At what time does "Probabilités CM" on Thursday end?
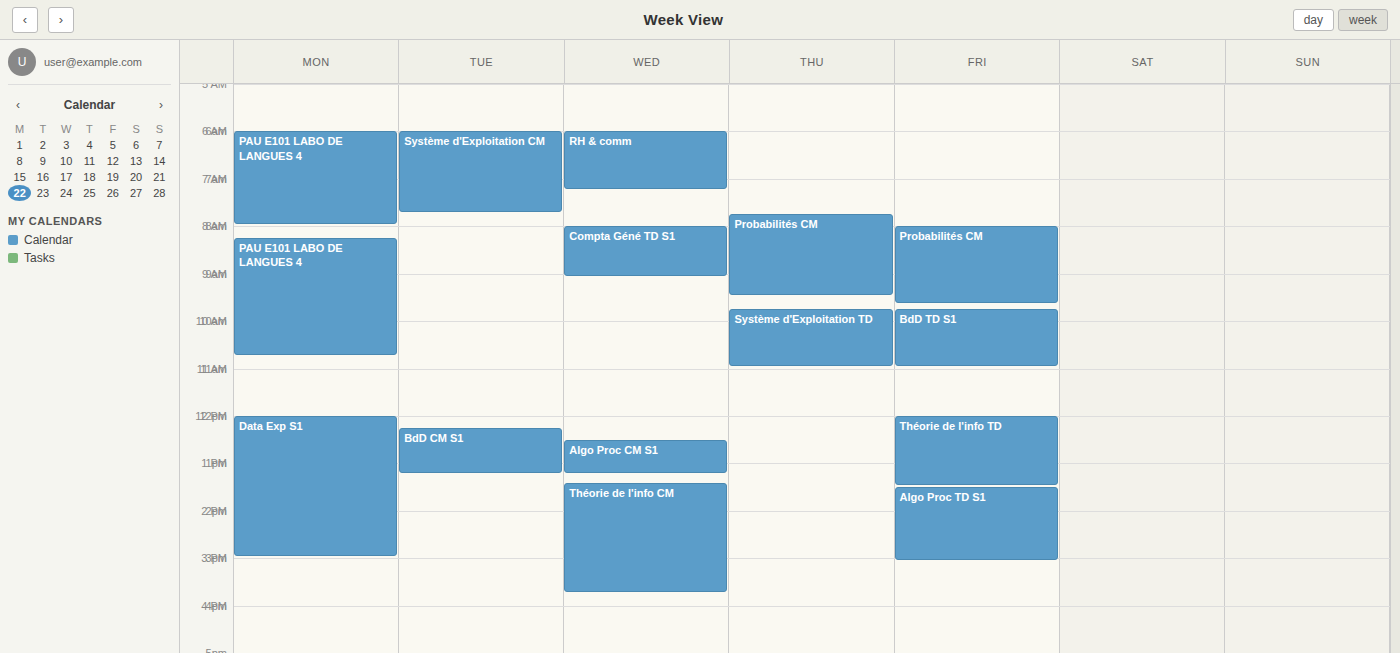
9:30 AM